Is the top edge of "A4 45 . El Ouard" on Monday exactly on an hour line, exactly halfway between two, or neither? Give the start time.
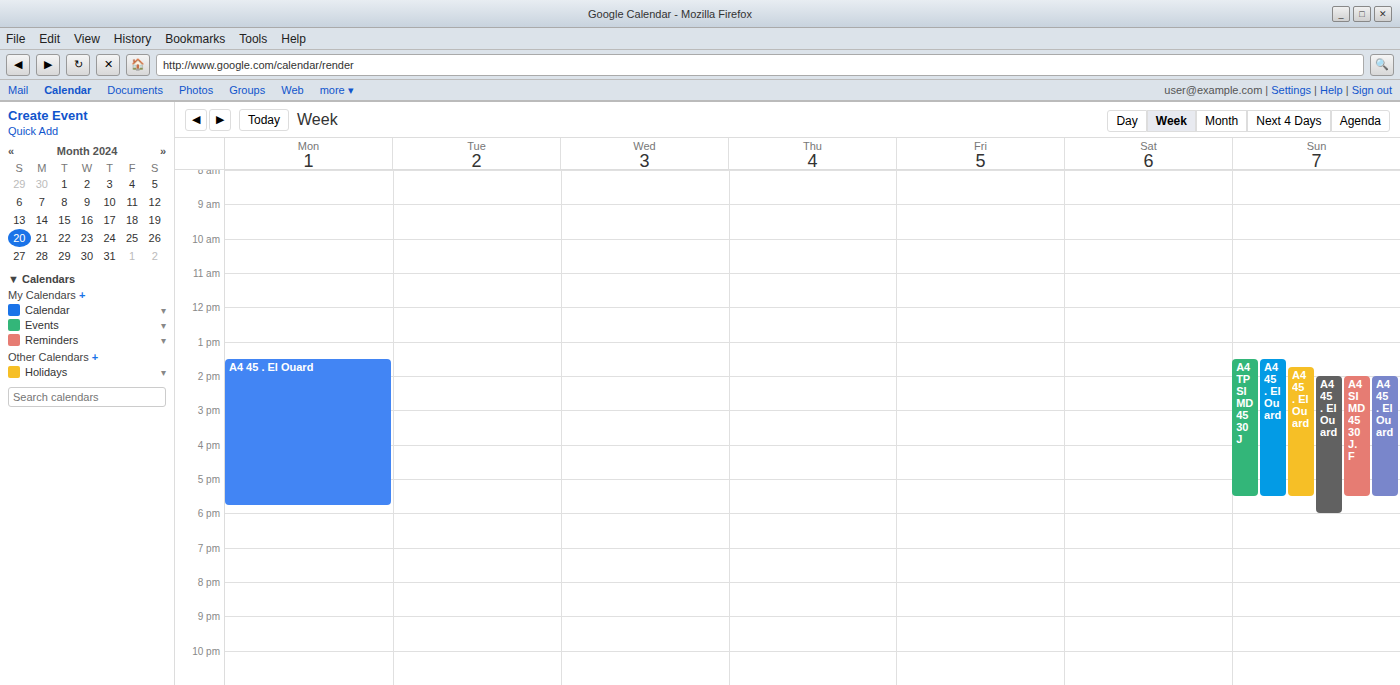
13:30 -- halfway between the 13:00 and 14:00 lines.